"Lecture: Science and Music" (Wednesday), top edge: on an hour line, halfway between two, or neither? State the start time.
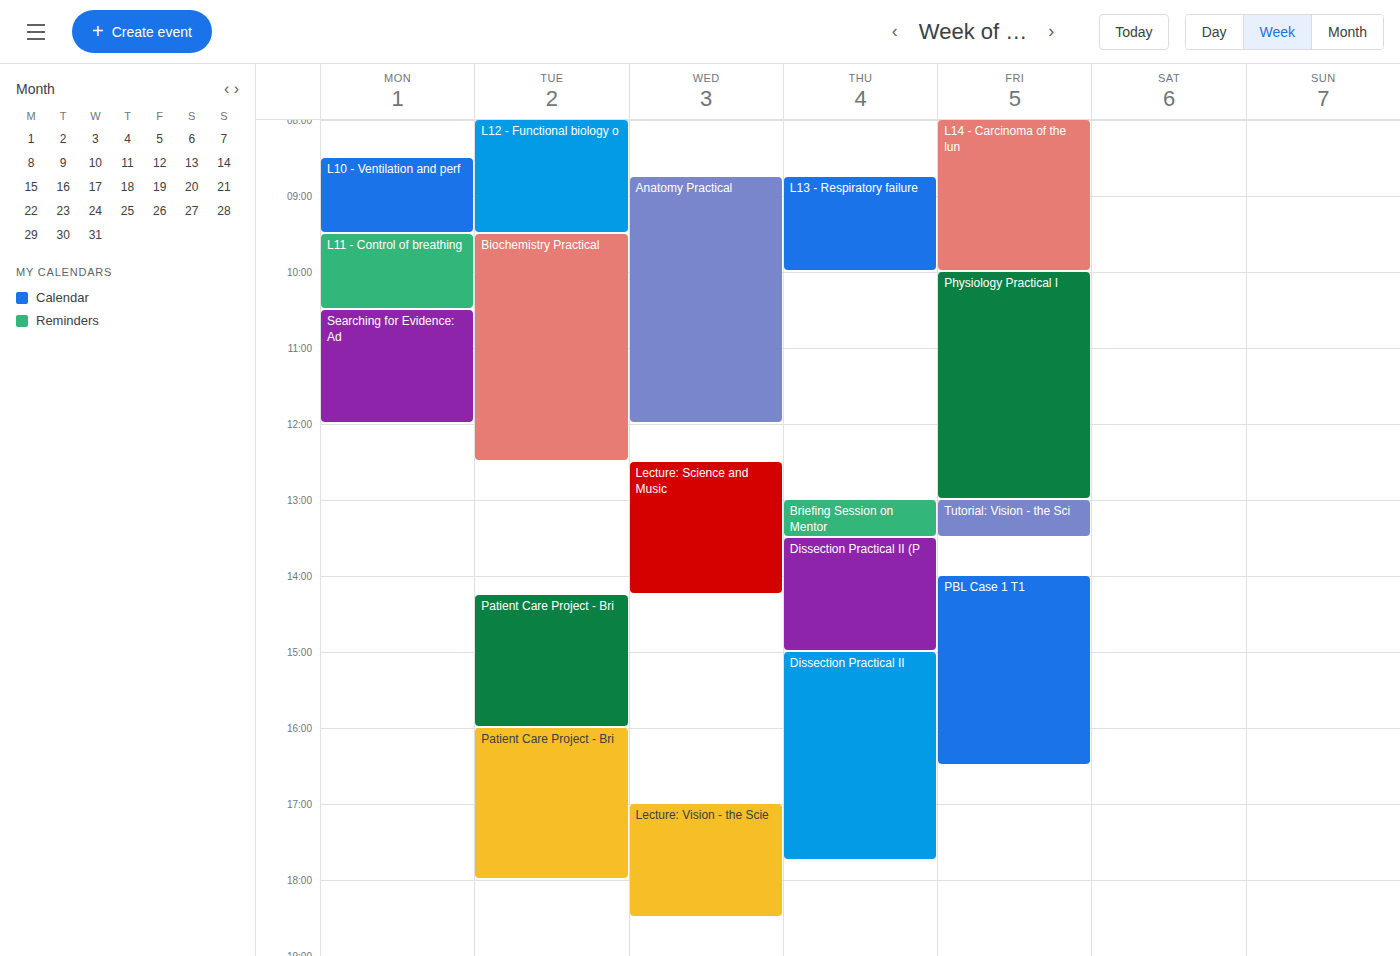
12:30 PM -- halfway between the 12 PM and 1 PM lines.